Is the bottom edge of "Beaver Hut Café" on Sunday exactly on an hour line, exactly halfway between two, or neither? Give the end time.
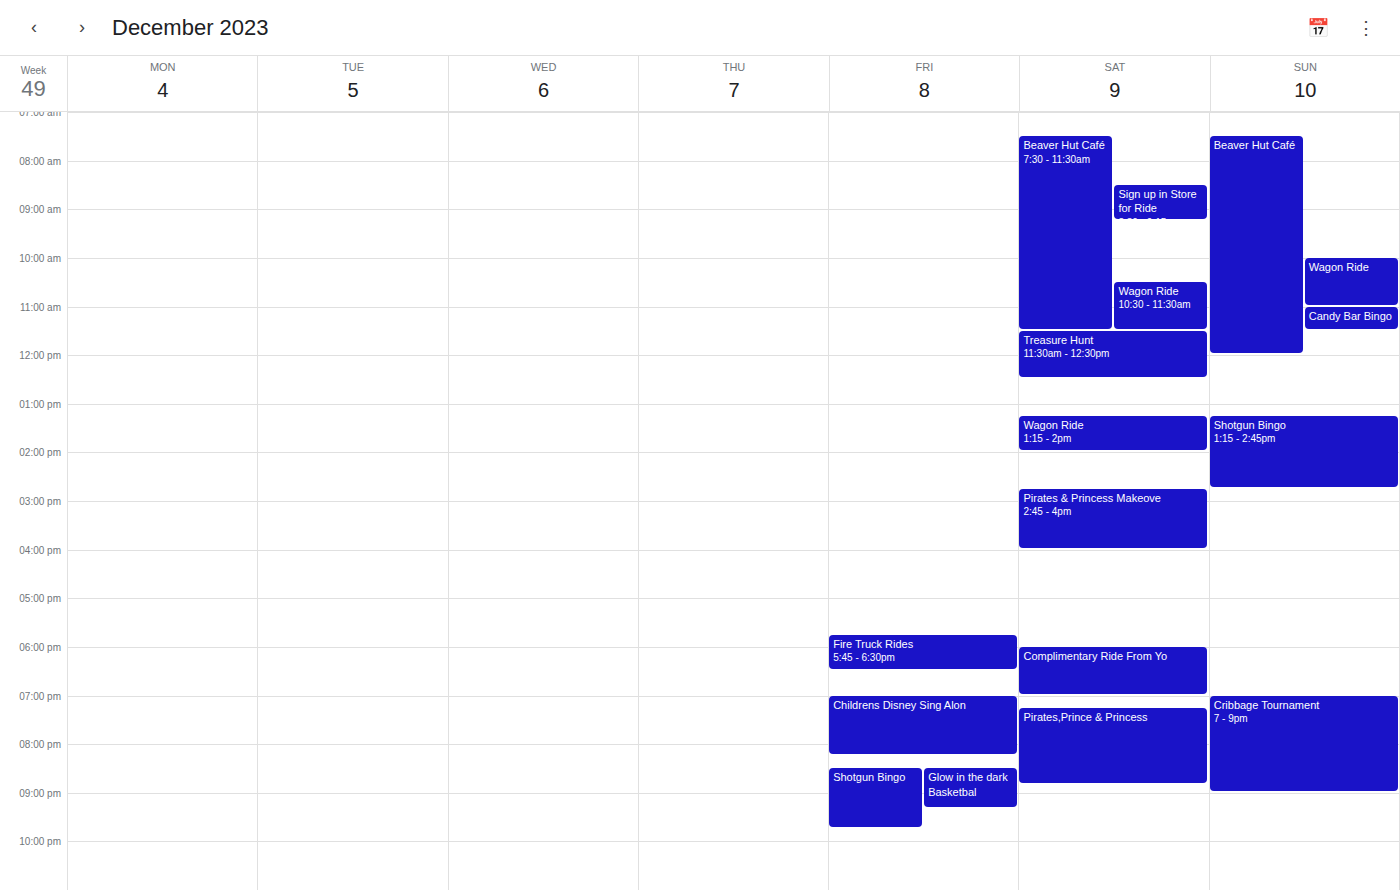
12:00 PM -- exactly on the 12 PM line.